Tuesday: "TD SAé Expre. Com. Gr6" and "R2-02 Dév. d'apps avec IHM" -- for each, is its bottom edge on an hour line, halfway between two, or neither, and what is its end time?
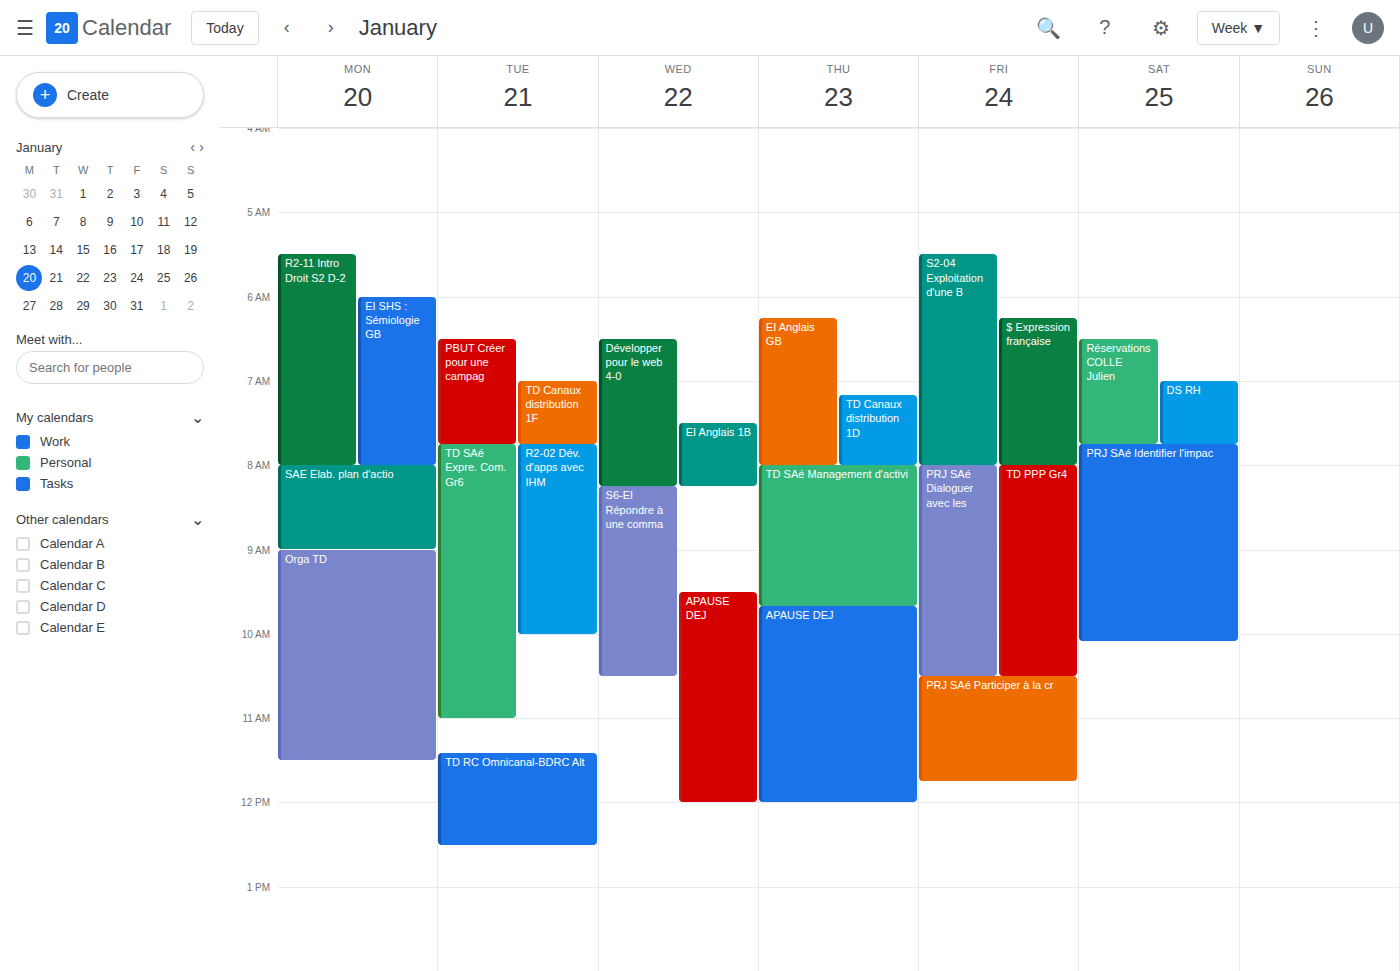
"TD SAé Expre. Com. Gr6": 11:00 AM, exactly on the 11 AM line. "R2-02 Dév. d'apps avec IHM": 10:00 AM, exactly on the 10 AM line.